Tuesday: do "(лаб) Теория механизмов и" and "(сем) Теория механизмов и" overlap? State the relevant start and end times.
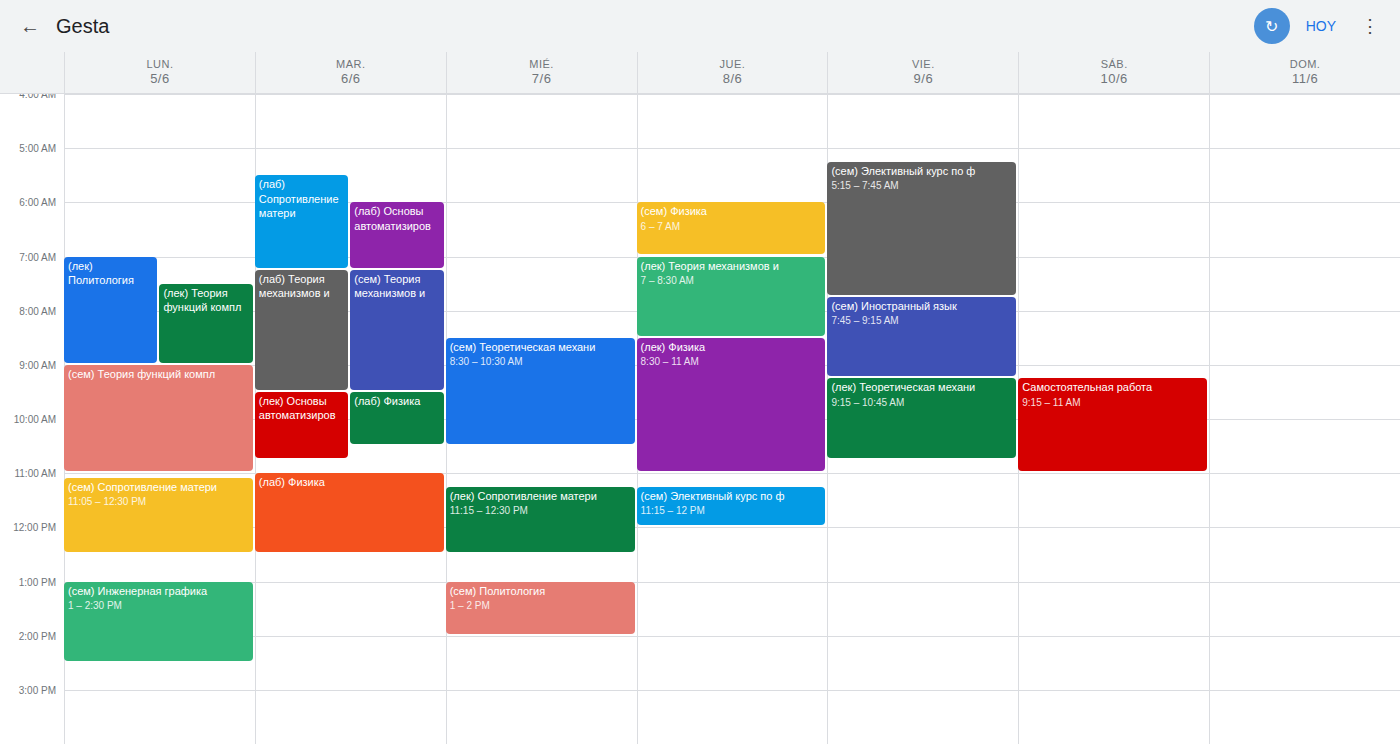
"(лаб) Теория механизмов и" runs 07:15 to 09:30, inside "(сем) Теория механизмов и" -- they overlap.